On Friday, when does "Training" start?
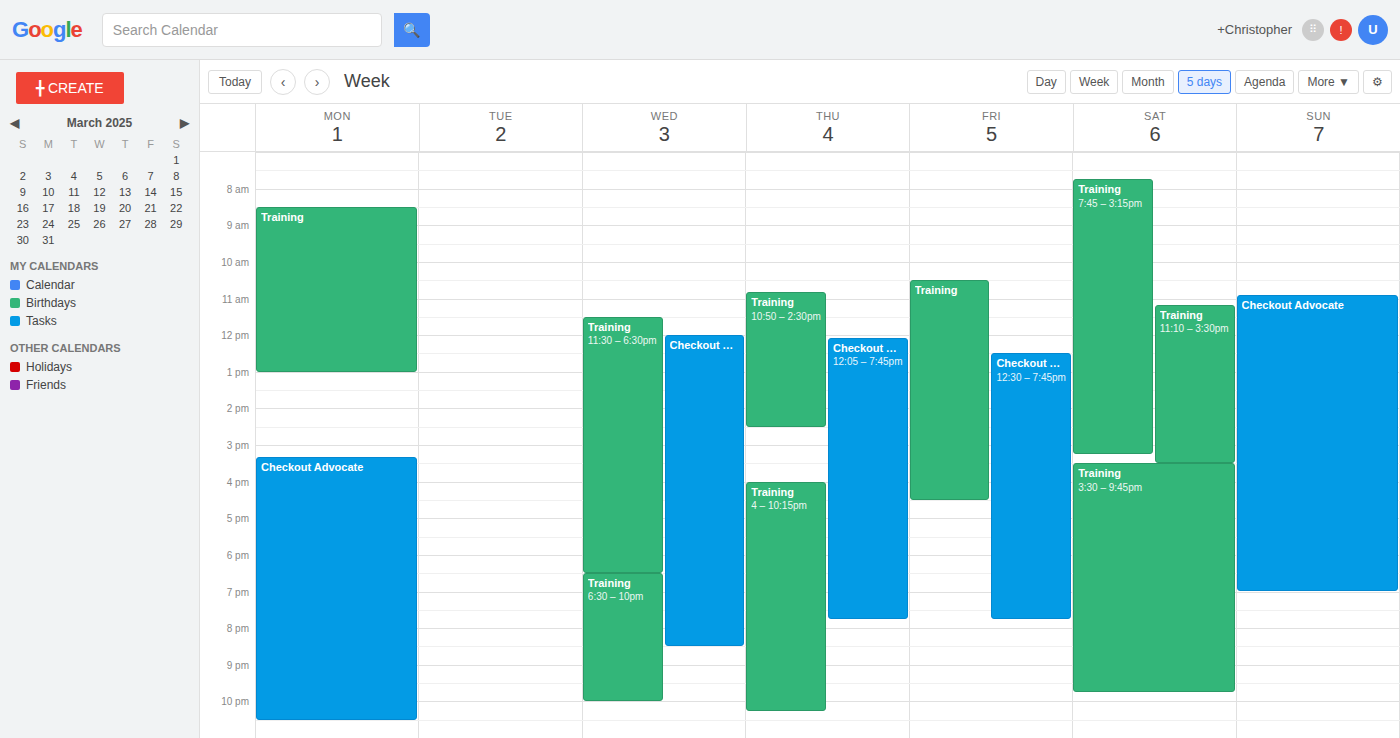
10:30 AM